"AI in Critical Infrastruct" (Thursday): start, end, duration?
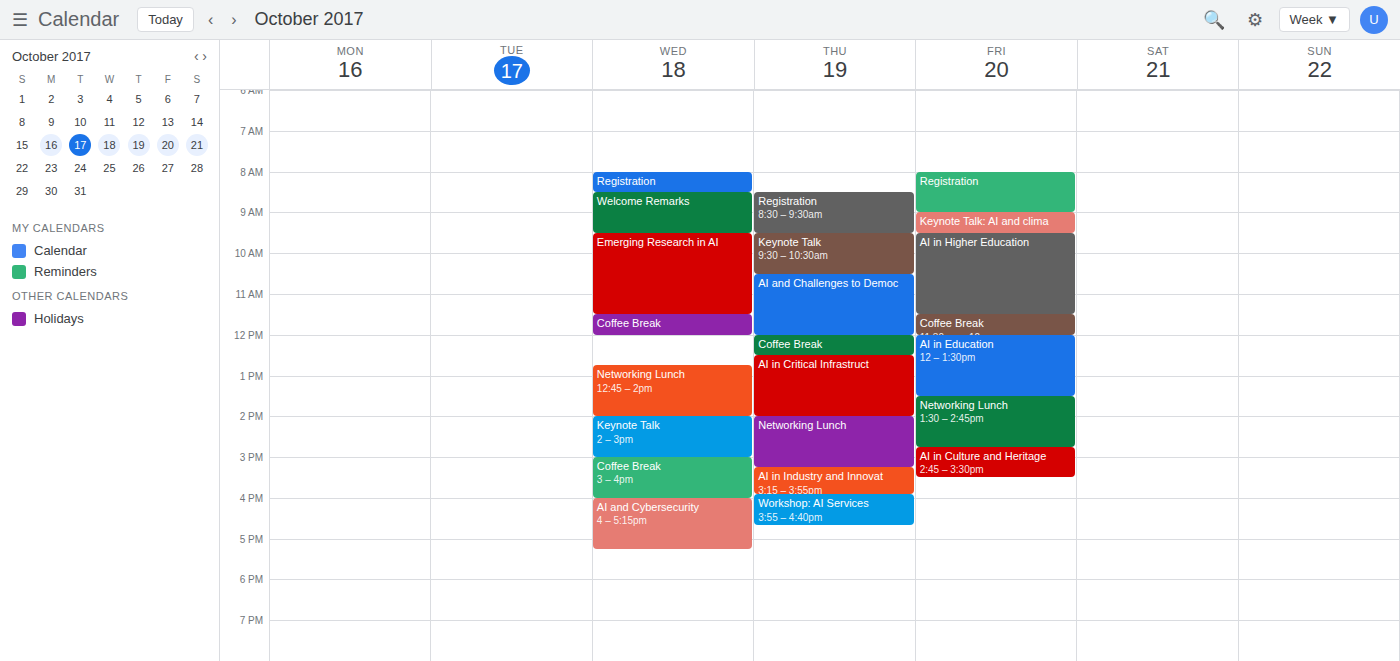
12:30 PM to 2:00 PM, 1 hour 30 minutes